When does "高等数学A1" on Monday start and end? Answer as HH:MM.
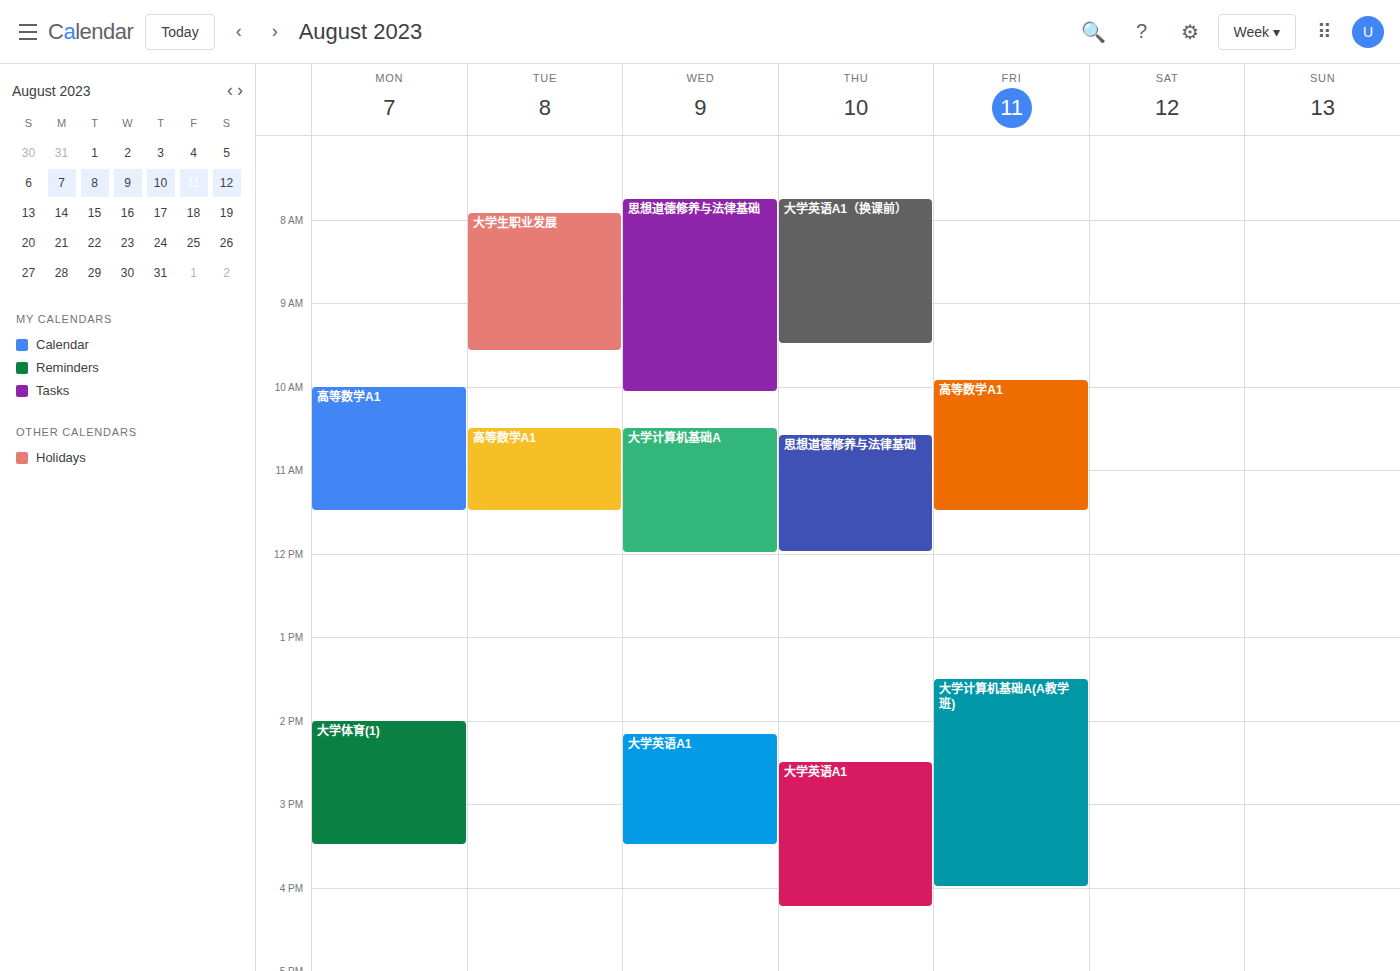
10:00 to 11:30